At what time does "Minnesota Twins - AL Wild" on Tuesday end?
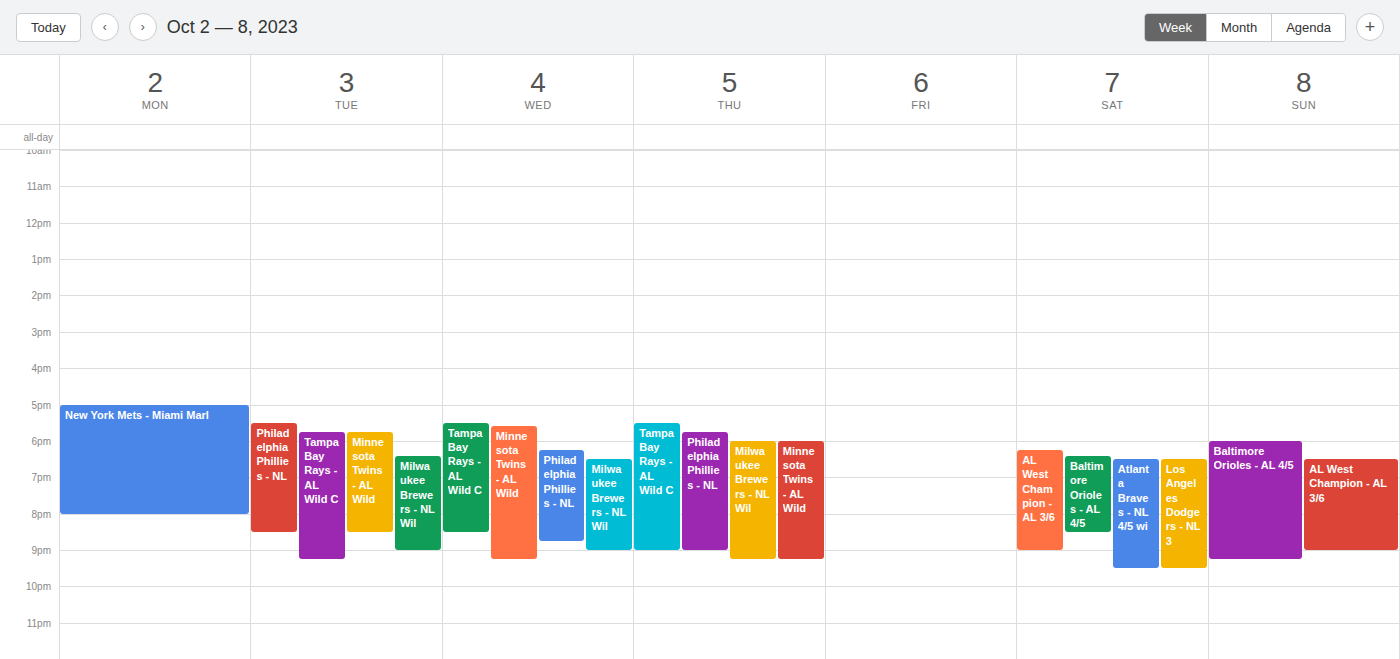
8:30 PM